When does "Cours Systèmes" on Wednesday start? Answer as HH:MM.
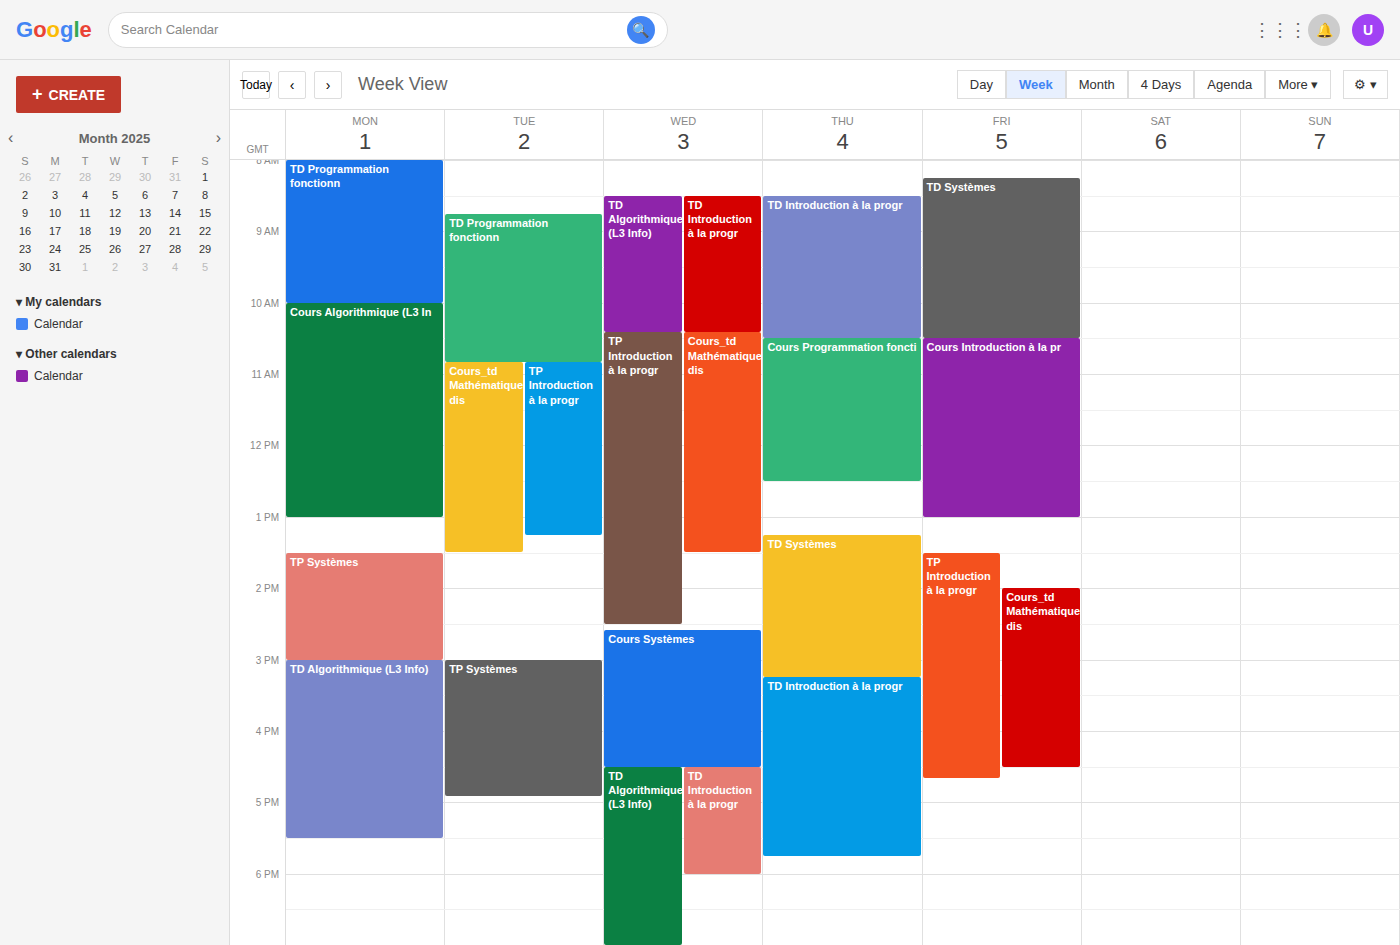
14:35